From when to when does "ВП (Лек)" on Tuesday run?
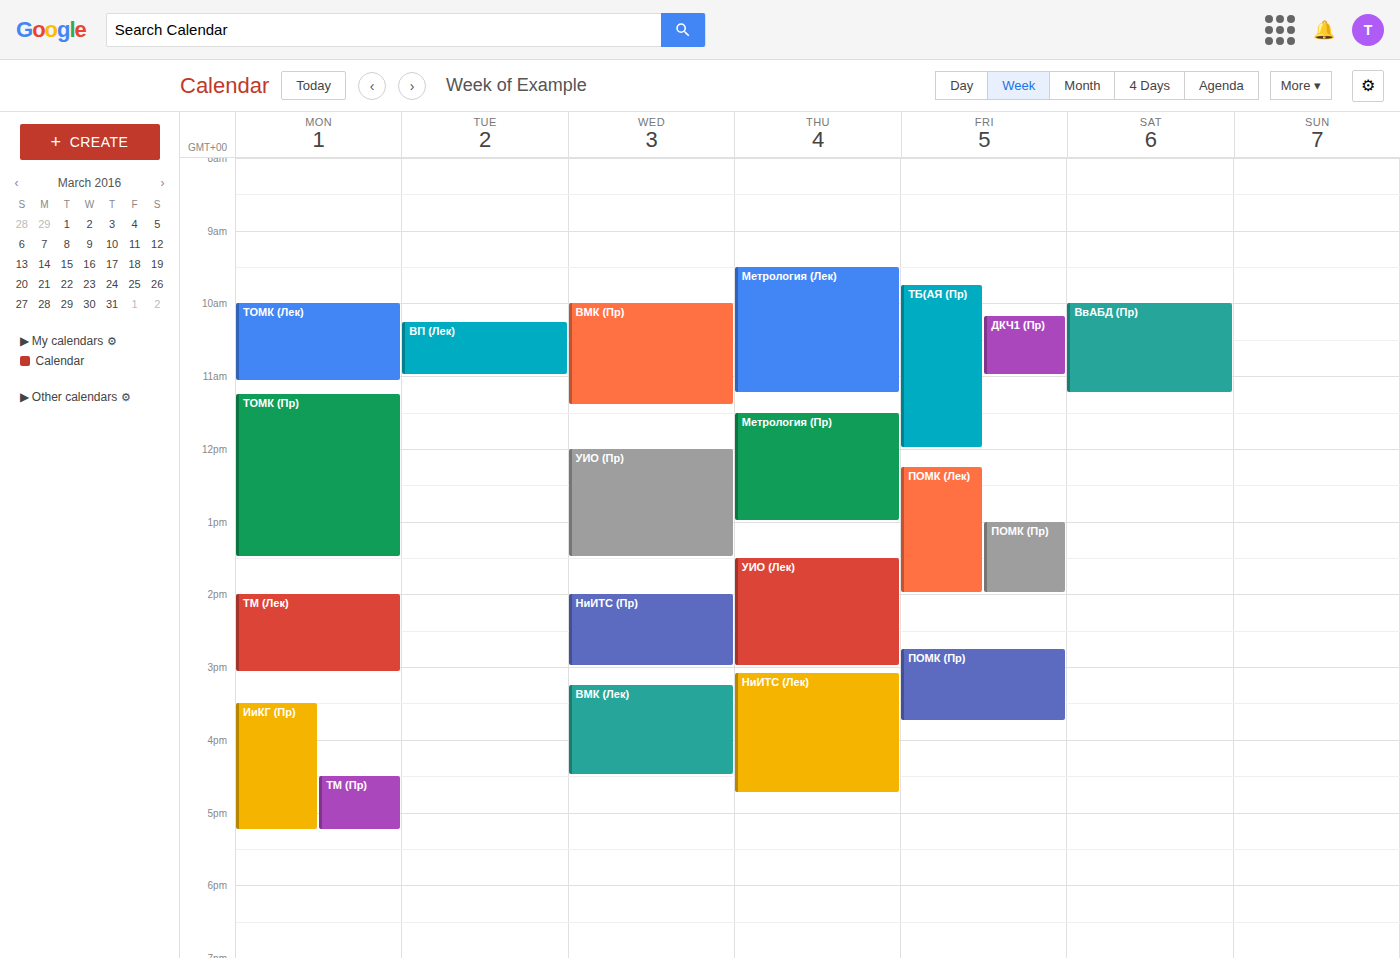
10:15 to 11:00